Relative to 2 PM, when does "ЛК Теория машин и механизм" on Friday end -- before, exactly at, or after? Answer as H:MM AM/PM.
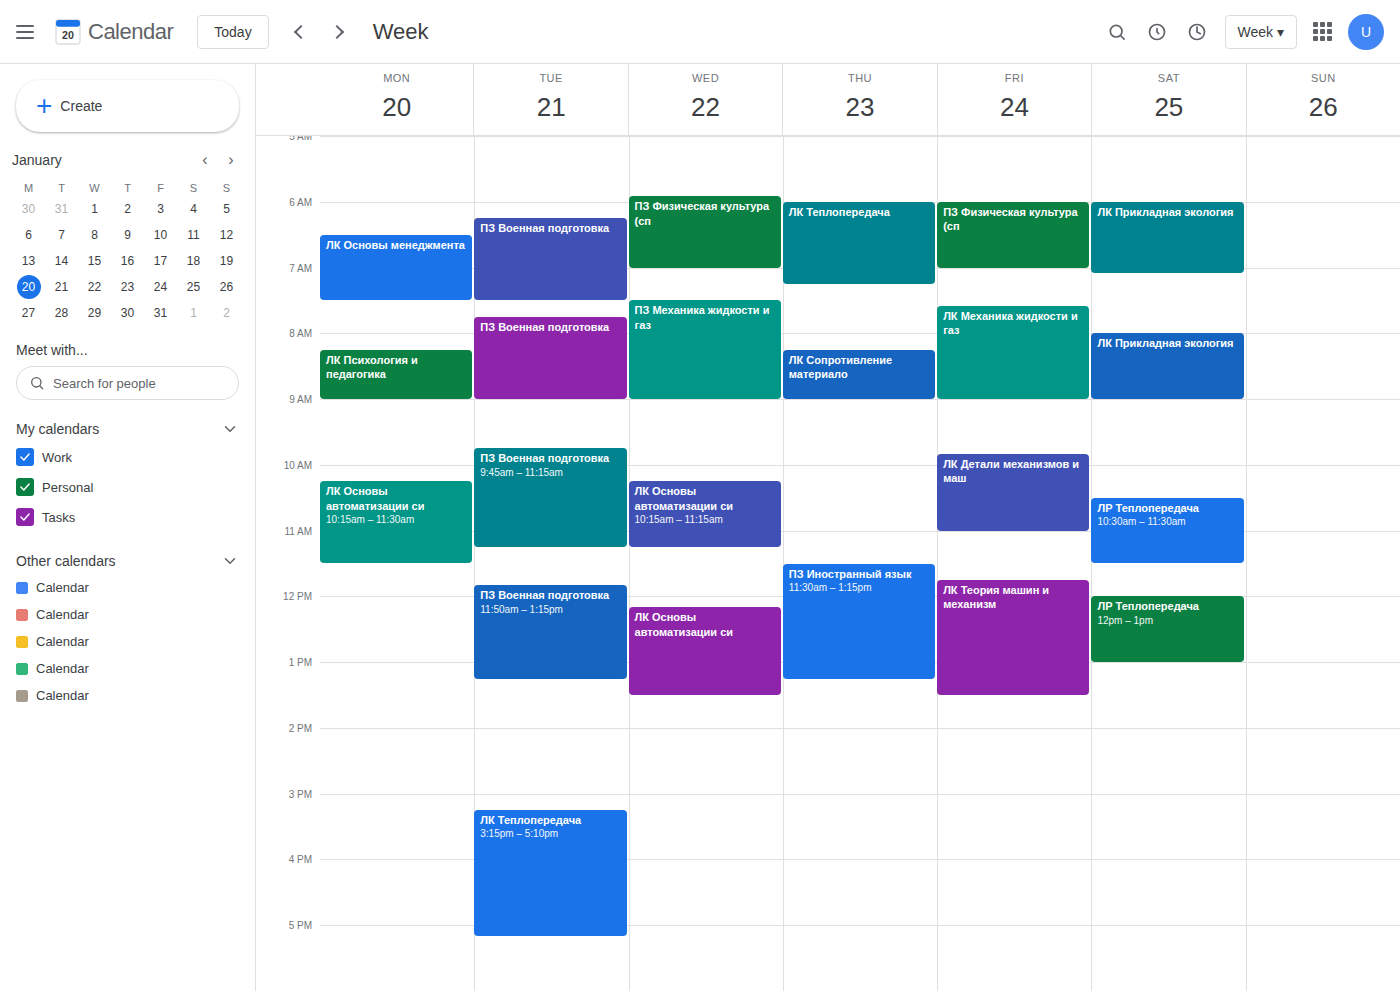
1:30 PM -- before 2 PM, 30 minutes above the 2 PM line.